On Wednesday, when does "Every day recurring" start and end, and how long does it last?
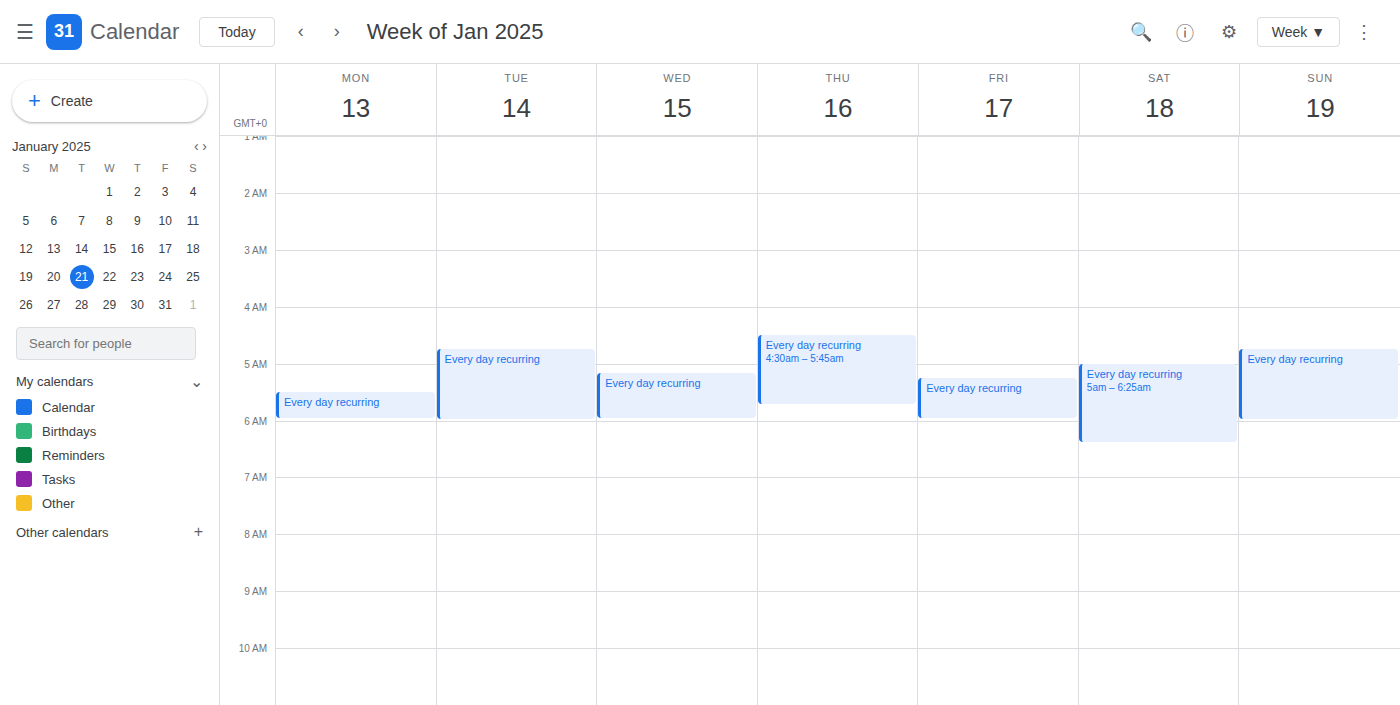
5:10 AM to 6:00 AM, 50 minutes